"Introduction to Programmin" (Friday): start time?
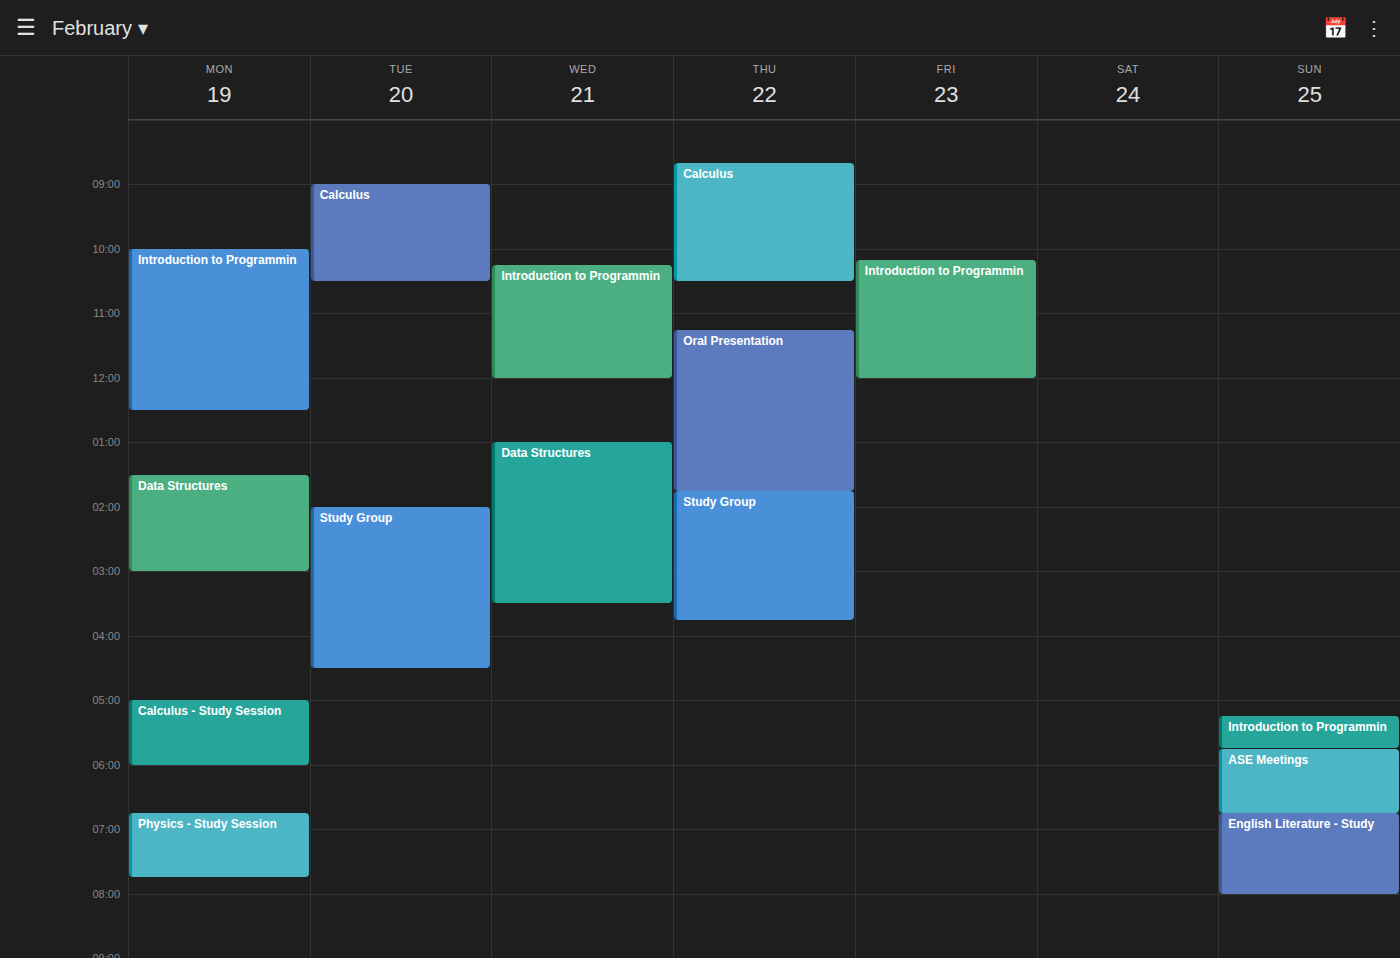
10:10 AM